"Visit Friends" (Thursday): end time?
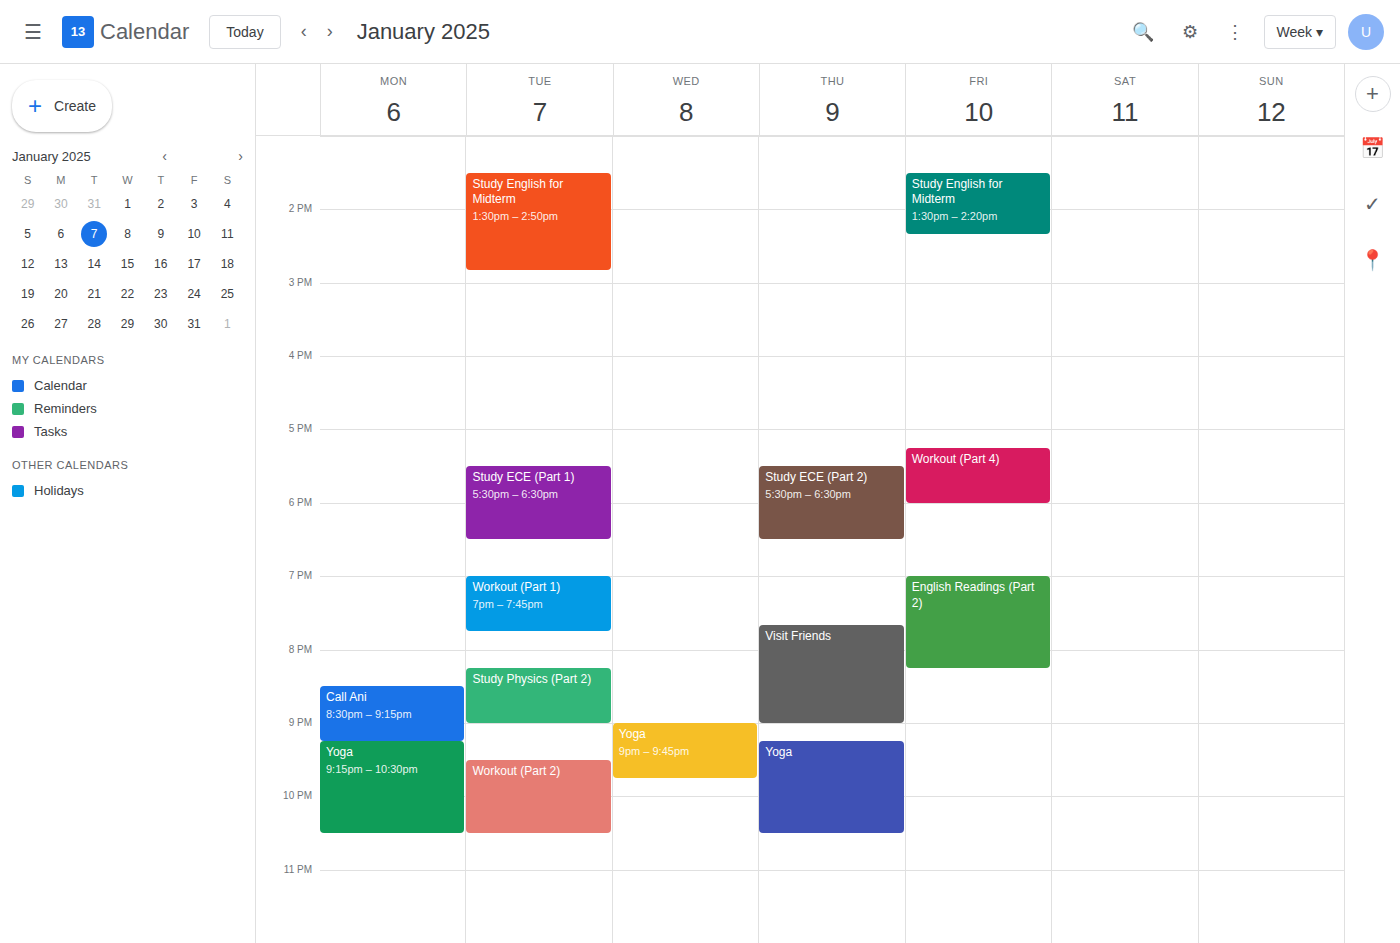
9:00 PM